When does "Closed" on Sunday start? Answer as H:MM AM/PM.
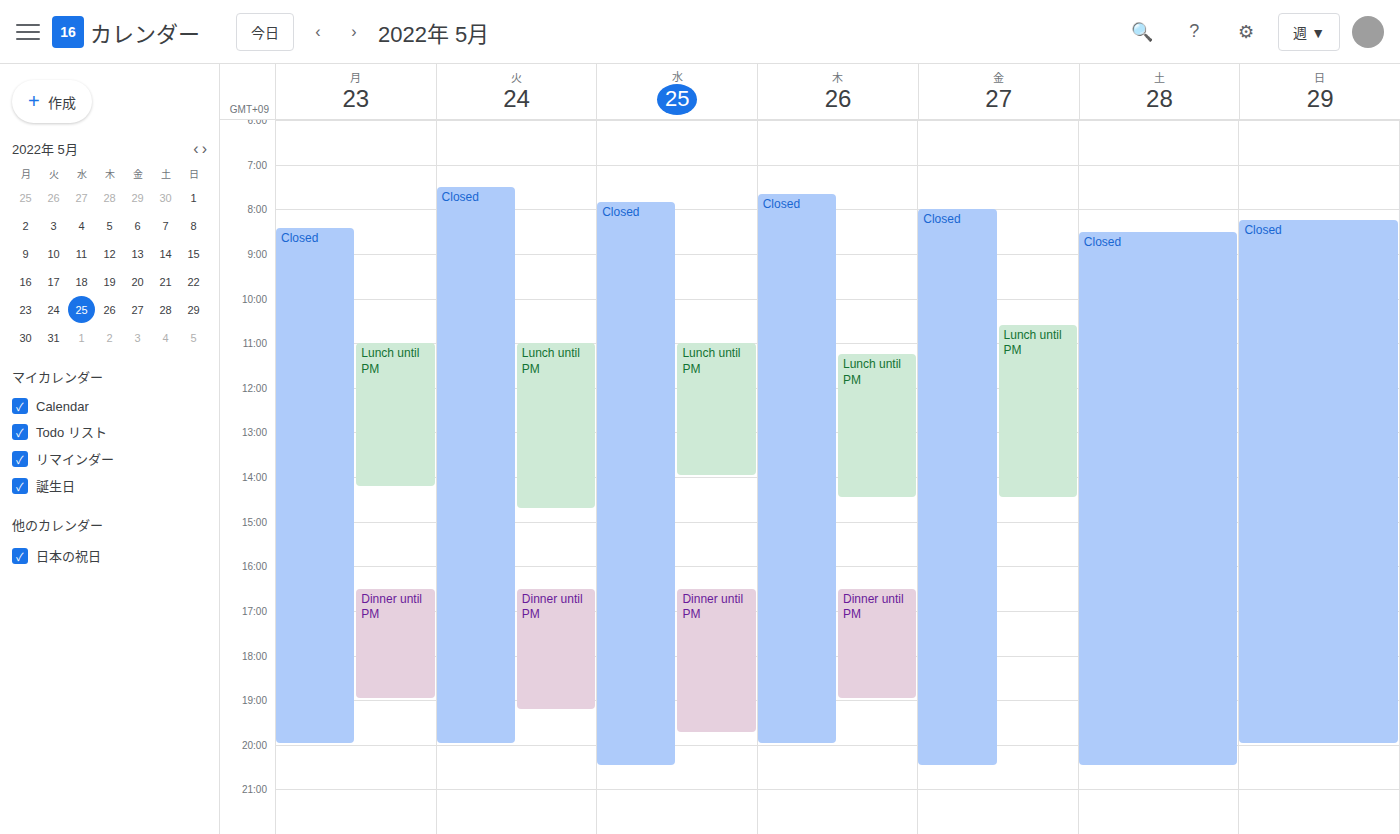
8:15 AM